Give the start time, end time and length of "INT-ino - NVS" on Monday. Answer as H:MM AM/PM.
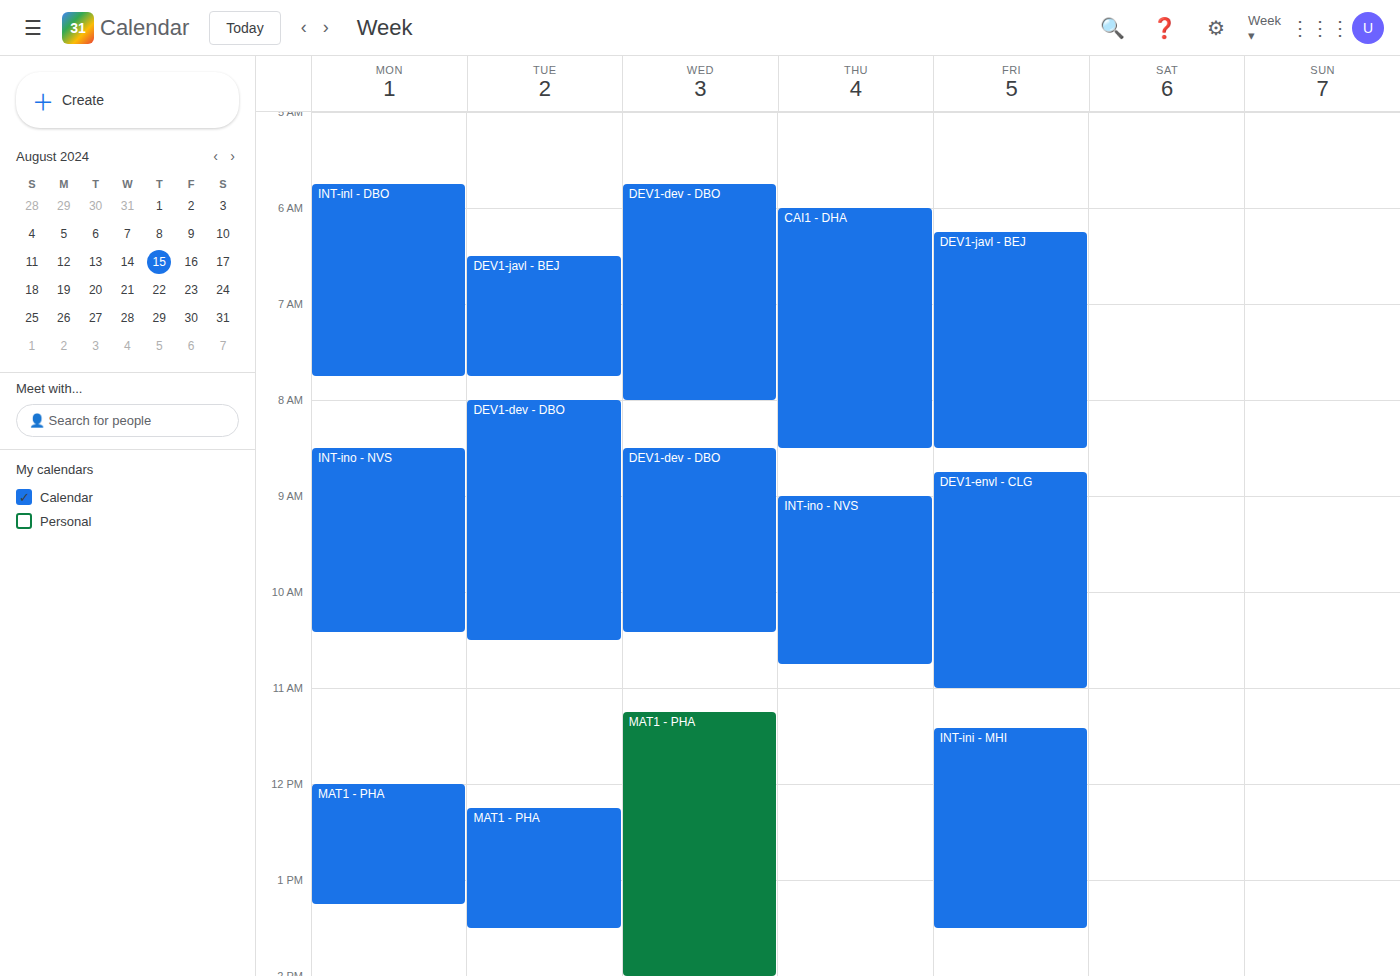
8:30 AM to 10:25 AM, 1 hour 55 minutes